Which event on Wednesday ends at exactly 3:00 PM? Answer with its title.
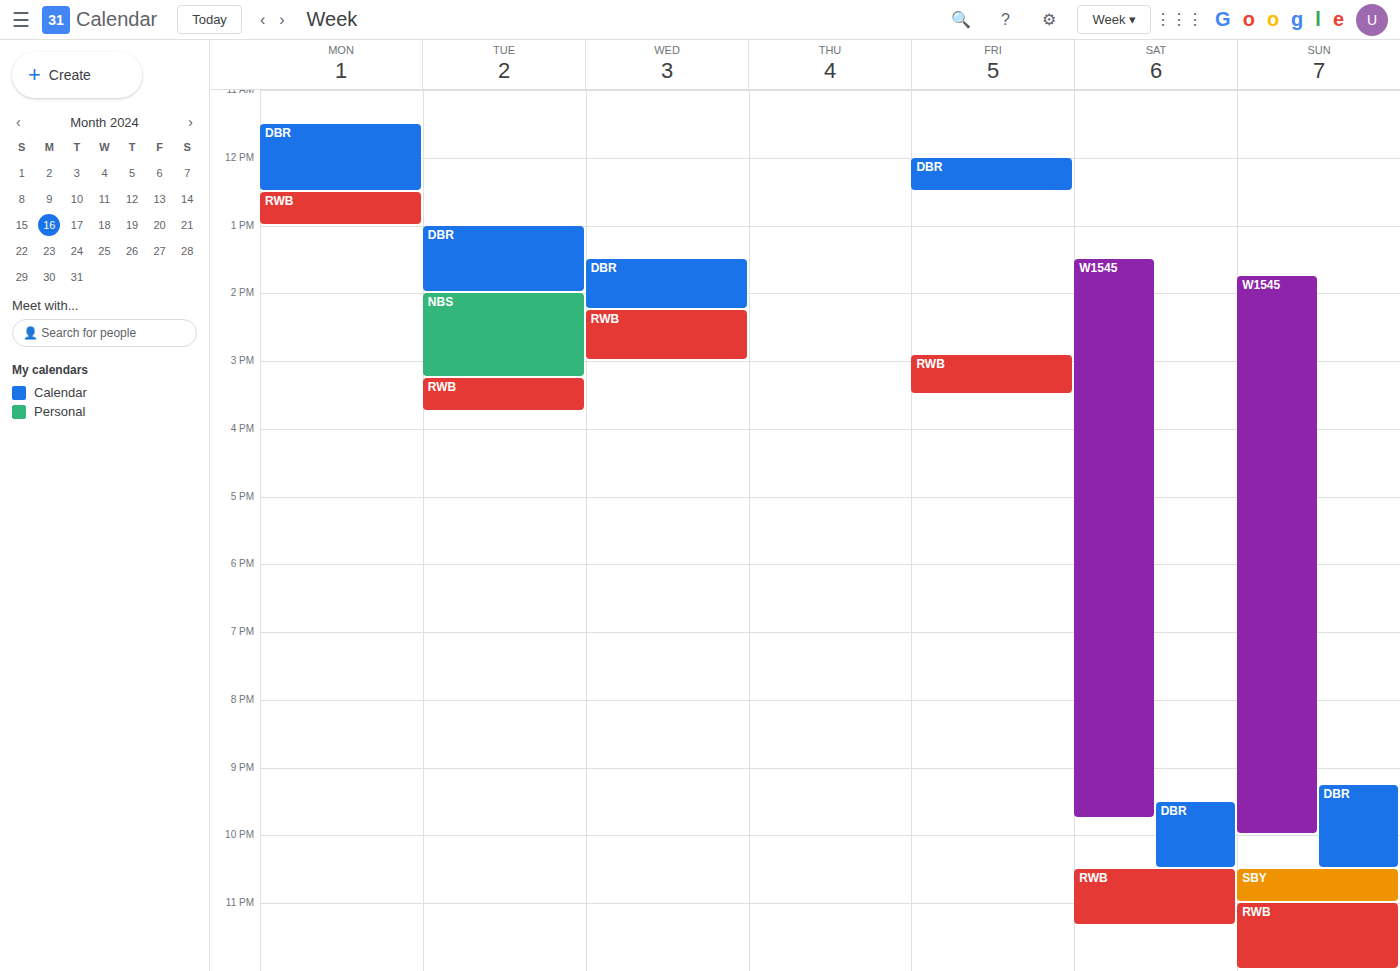
"RWB"